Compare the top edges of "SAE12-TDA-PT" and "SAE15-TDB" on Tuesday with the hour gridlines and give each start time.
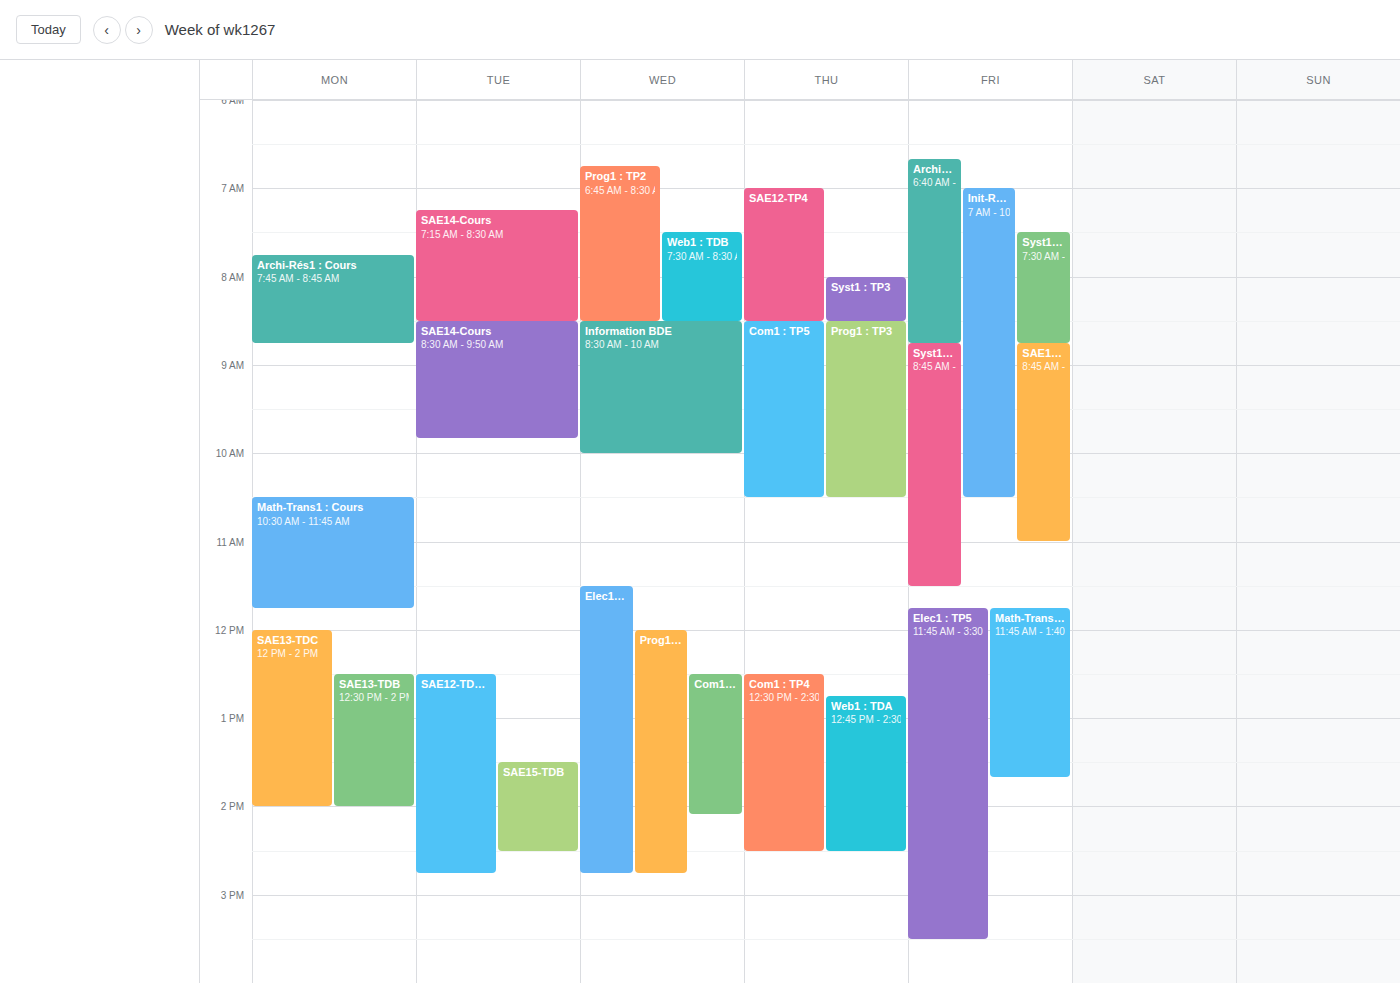
"SAE12-TDA-PT": 12:30 PM, halfway between the 12 PM and 1 PM lines. "SAE15-TDB": 1:30 PM, halfway between the 1 PM and 2 PM lines.